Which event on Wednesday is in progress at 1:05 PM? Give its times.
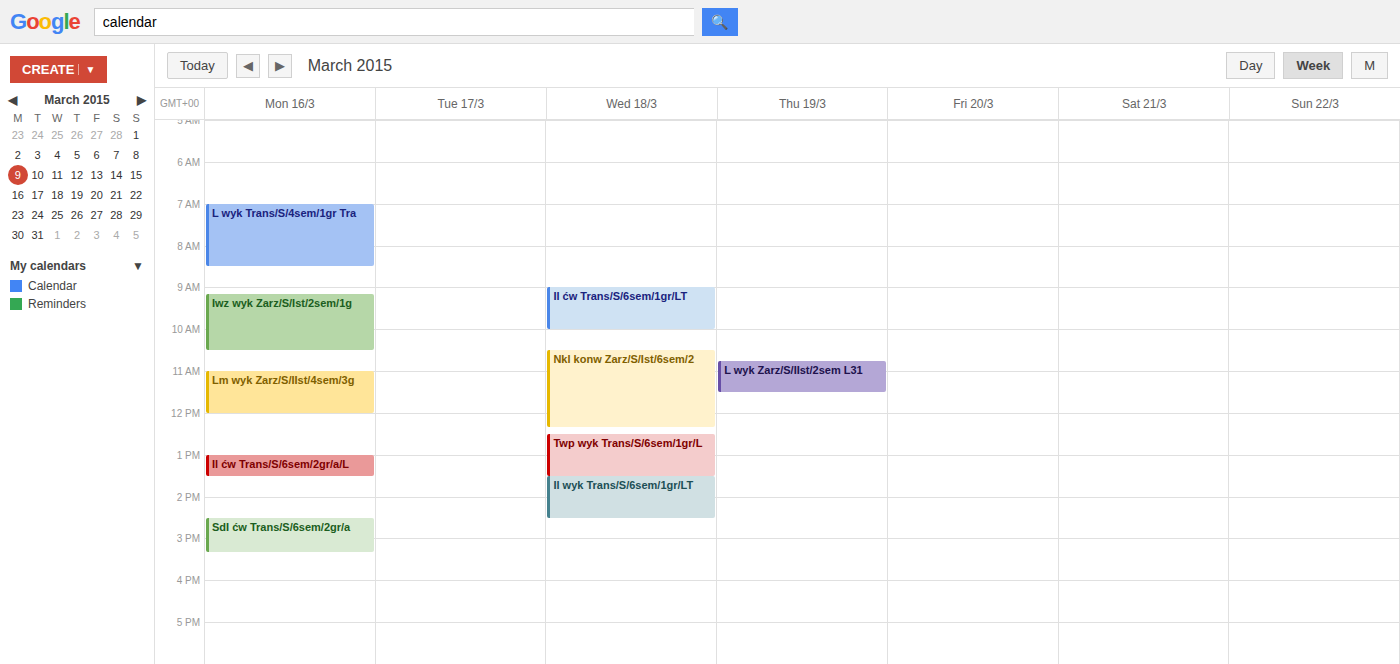
"Twp wyk Trans/S/6sem/1gr/L", 12:30 PM to 1:30 PM